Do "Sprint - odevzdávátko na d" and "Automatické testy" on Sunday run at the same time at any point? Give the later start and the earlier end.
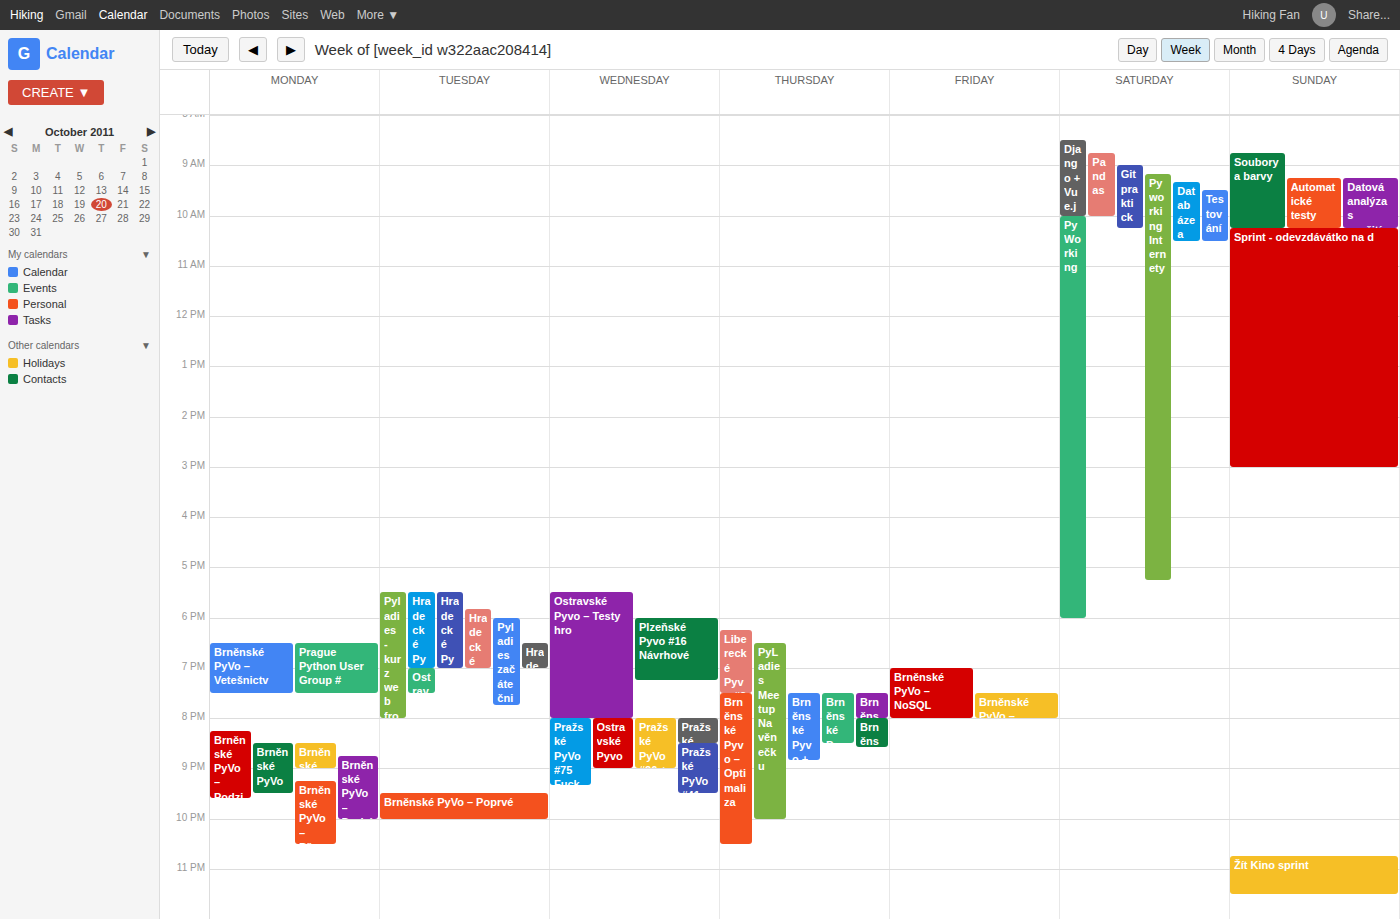
"Automatické testy" ends at 10:15, exactly when "Sprint - odevzdávátko na d" starts -- they touch but do not overlap.